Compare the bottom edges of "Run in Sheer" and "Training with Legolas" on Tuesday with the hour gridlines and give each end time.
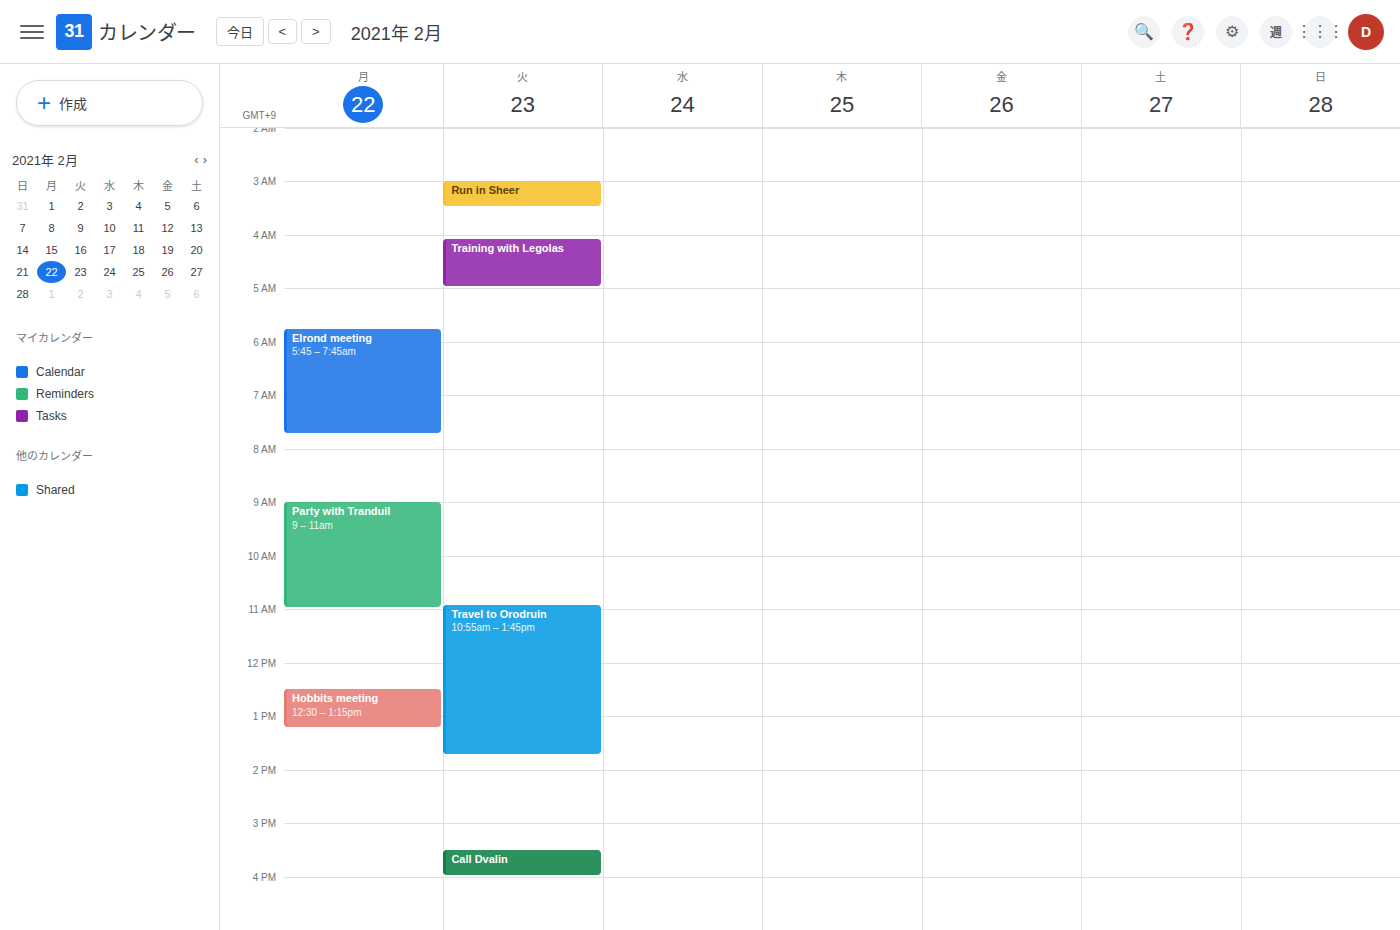
"Run in Sheer": 3:30 AM, halfway between the 3 AM and 4 AM lines. "Training with Legolas": 5:00 AM, exactly on the 5 AM line.